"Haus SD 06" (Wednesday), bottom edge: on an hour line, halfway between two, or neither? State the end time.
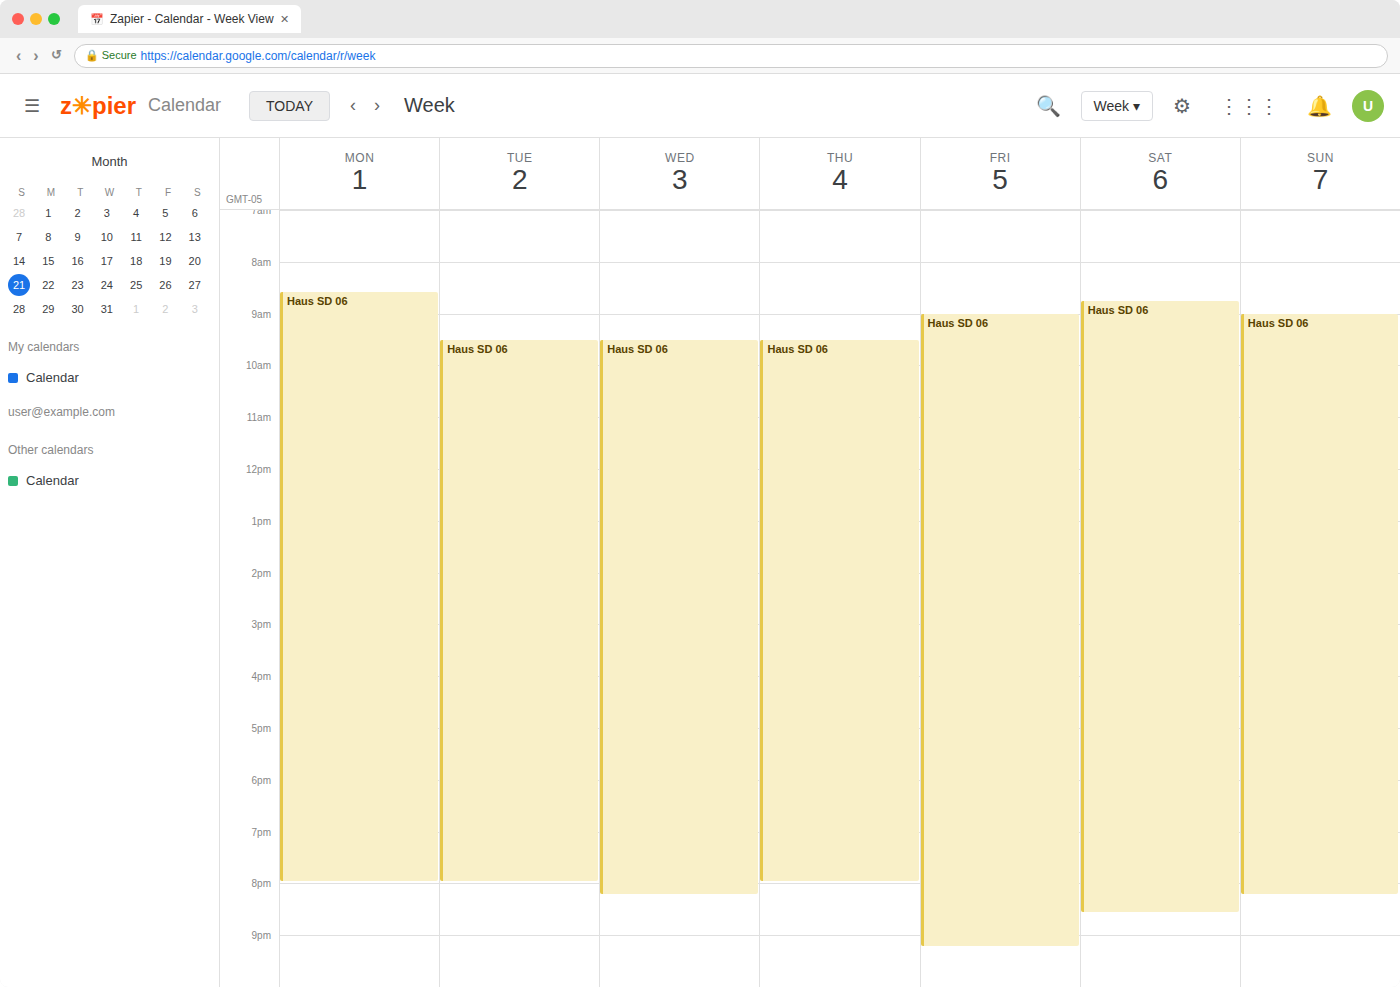
8:15 PM -- neither: a quarter of the way from the 8 PM line to the 9 PM line.